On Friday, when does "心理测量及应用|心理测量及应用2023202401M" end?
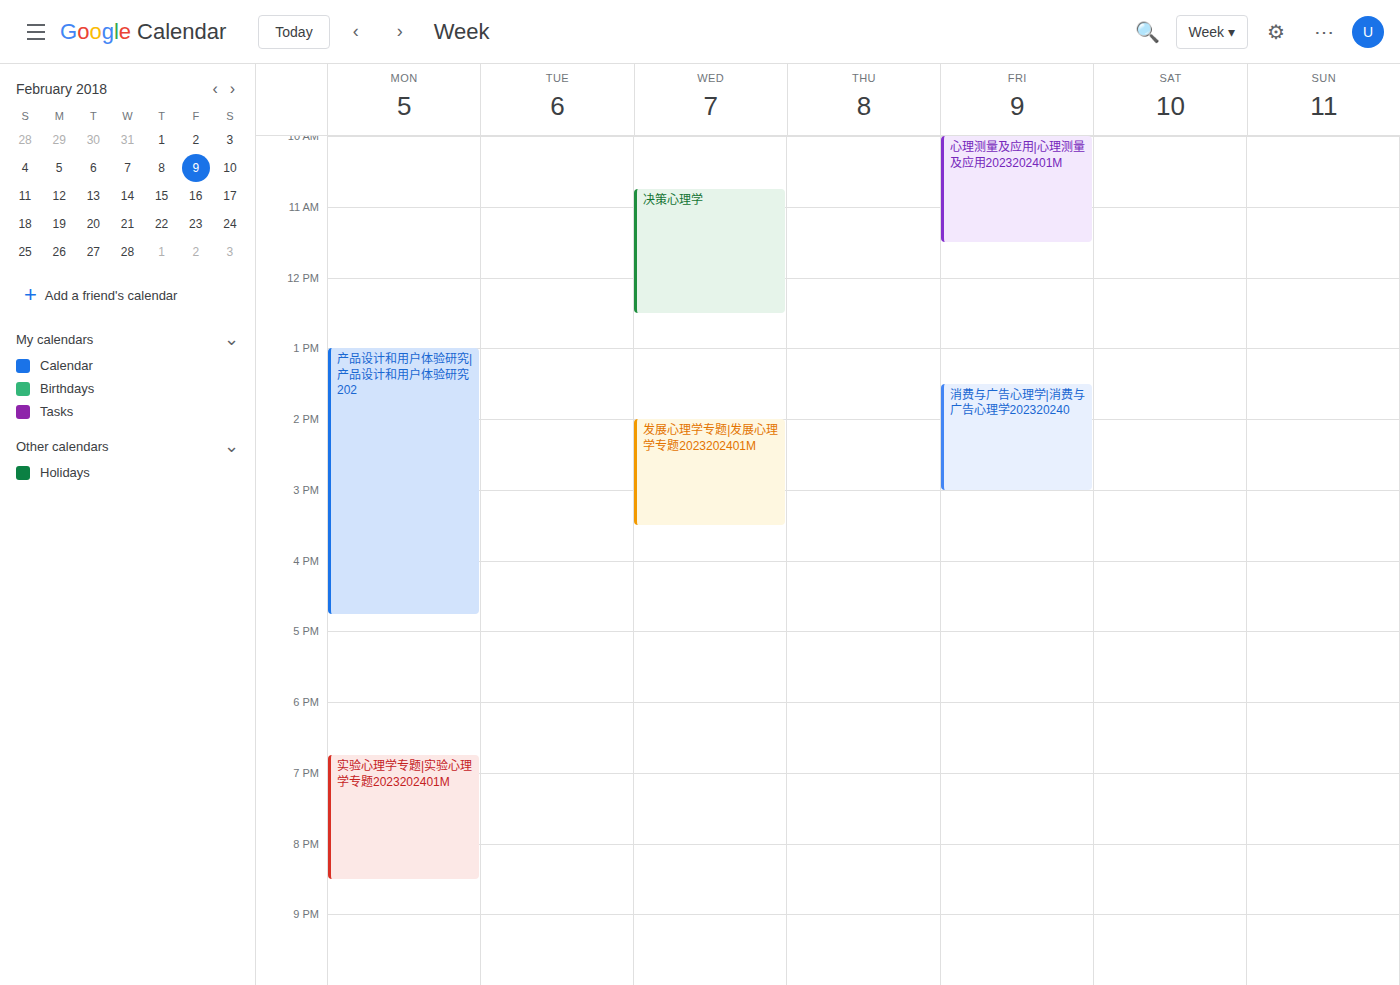
11:30 AM